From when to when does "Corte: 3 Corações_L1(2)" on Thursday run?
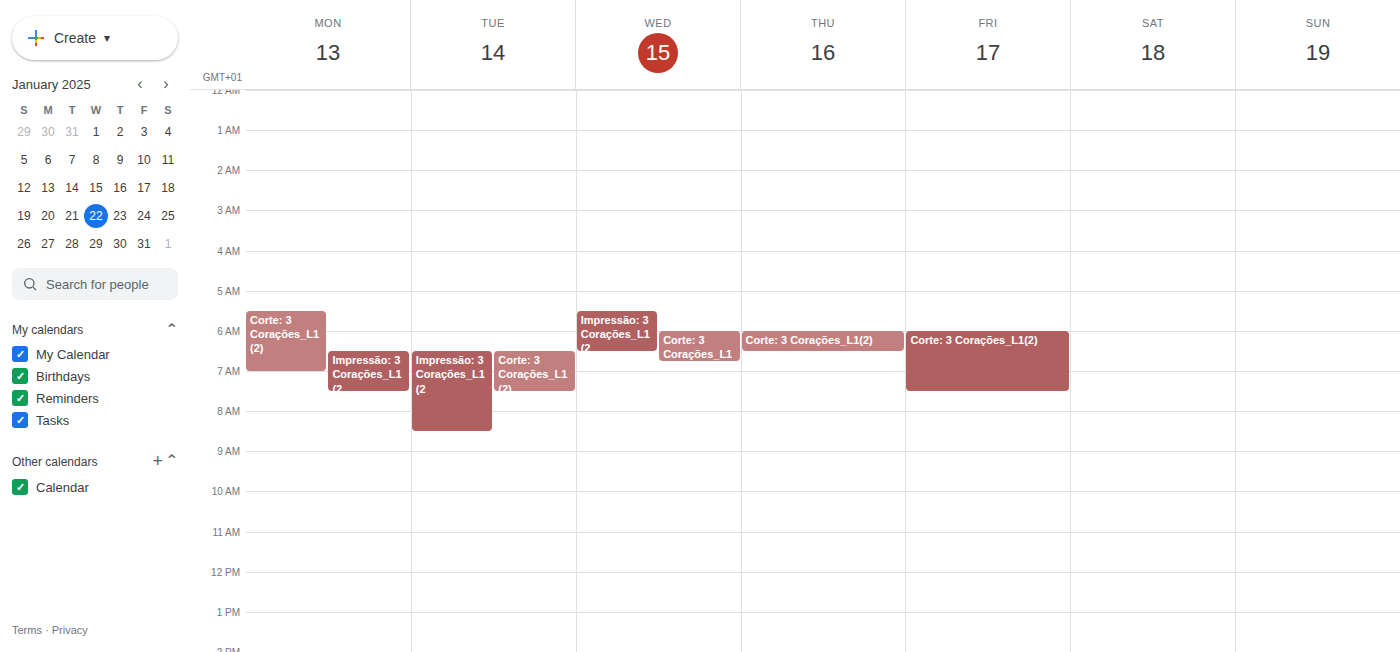
6:00 AM to 6:30 AM